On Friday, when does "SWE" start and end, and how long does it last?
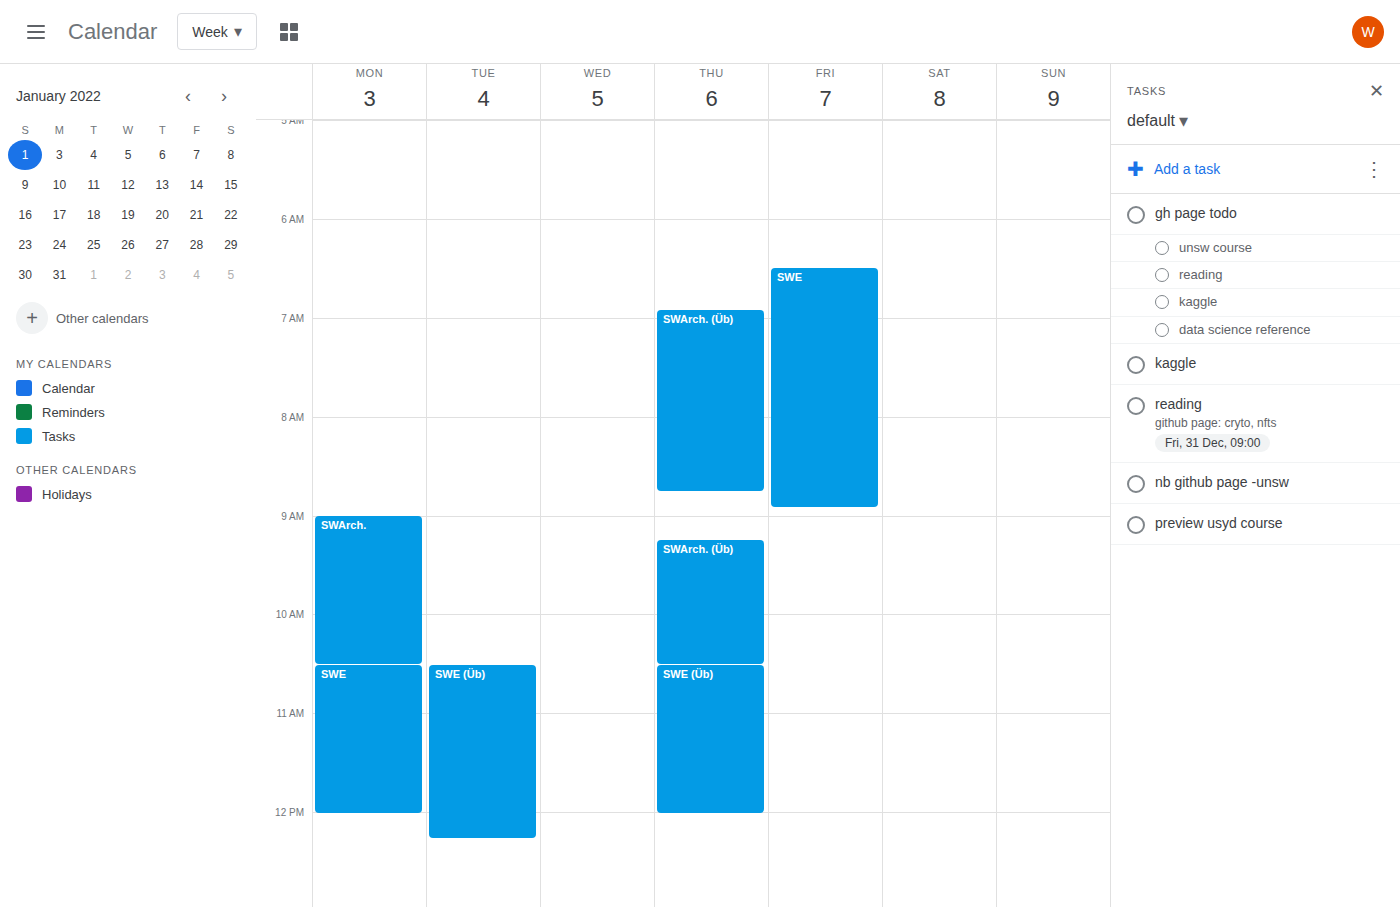
06:30 to 08:55, 2 hours 25 minutes